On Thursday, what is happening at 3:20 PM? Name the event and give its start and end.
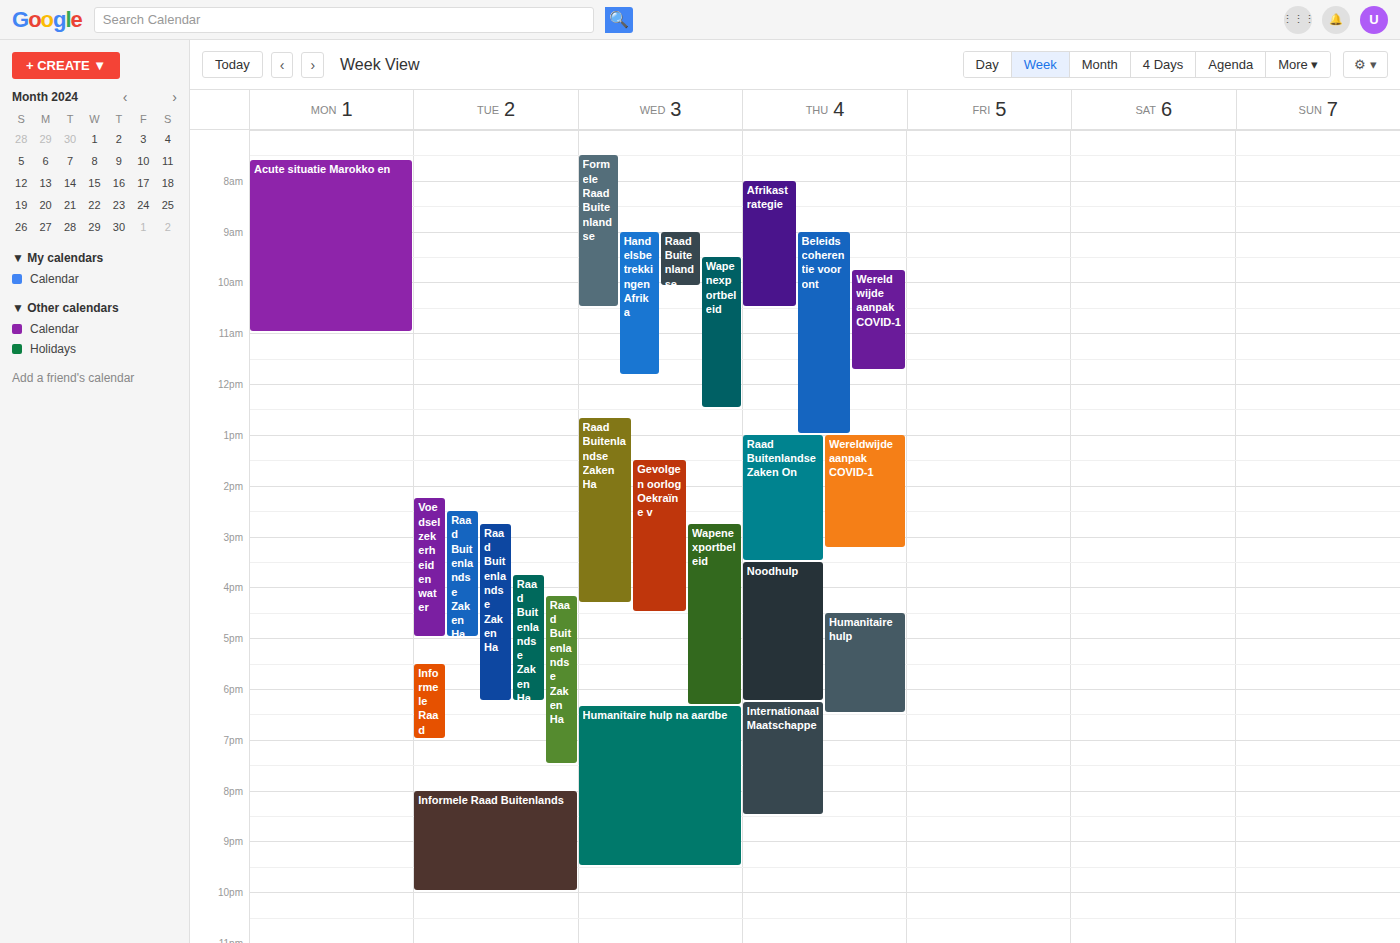
"Raad Buitenlandse Zaken On", 1:00 PM to 3:30 PM